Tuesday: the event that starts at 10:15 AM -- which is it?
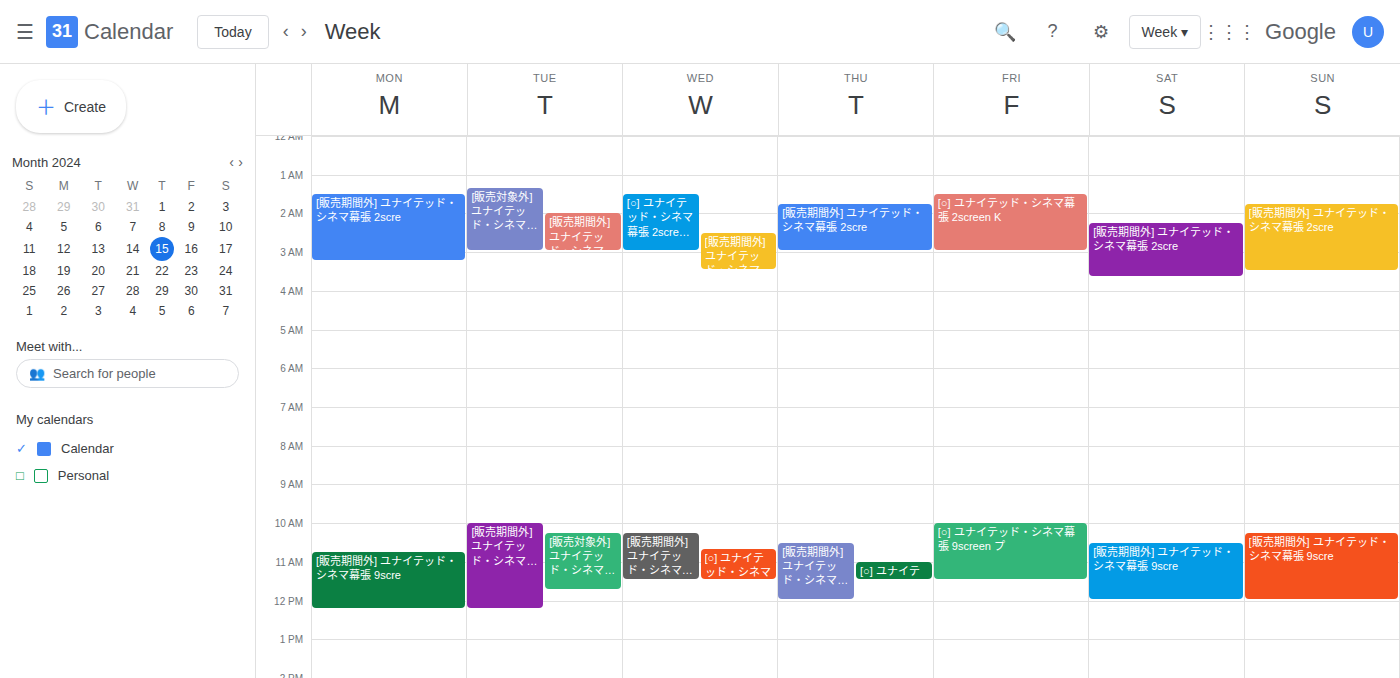
"[販売対象外] ユナイテッド・シネマ幕張 10scr"